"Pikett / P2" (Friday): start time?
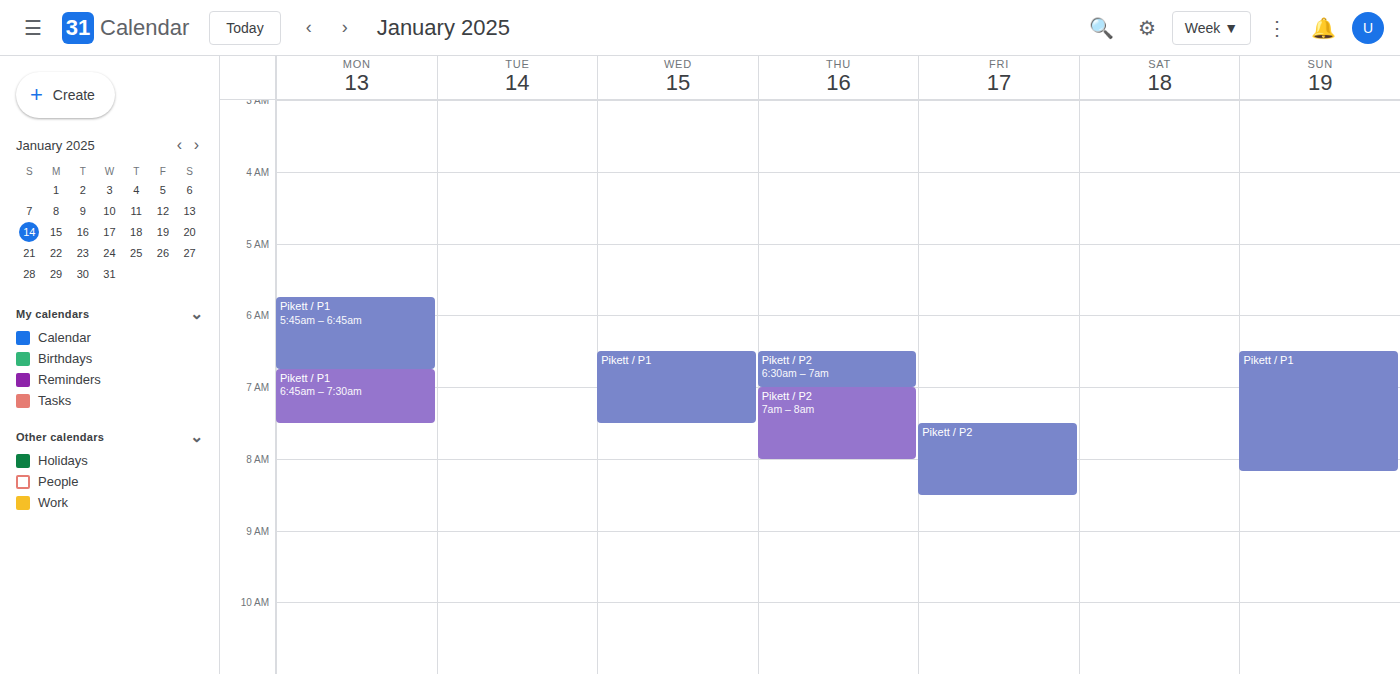
7:30 AM